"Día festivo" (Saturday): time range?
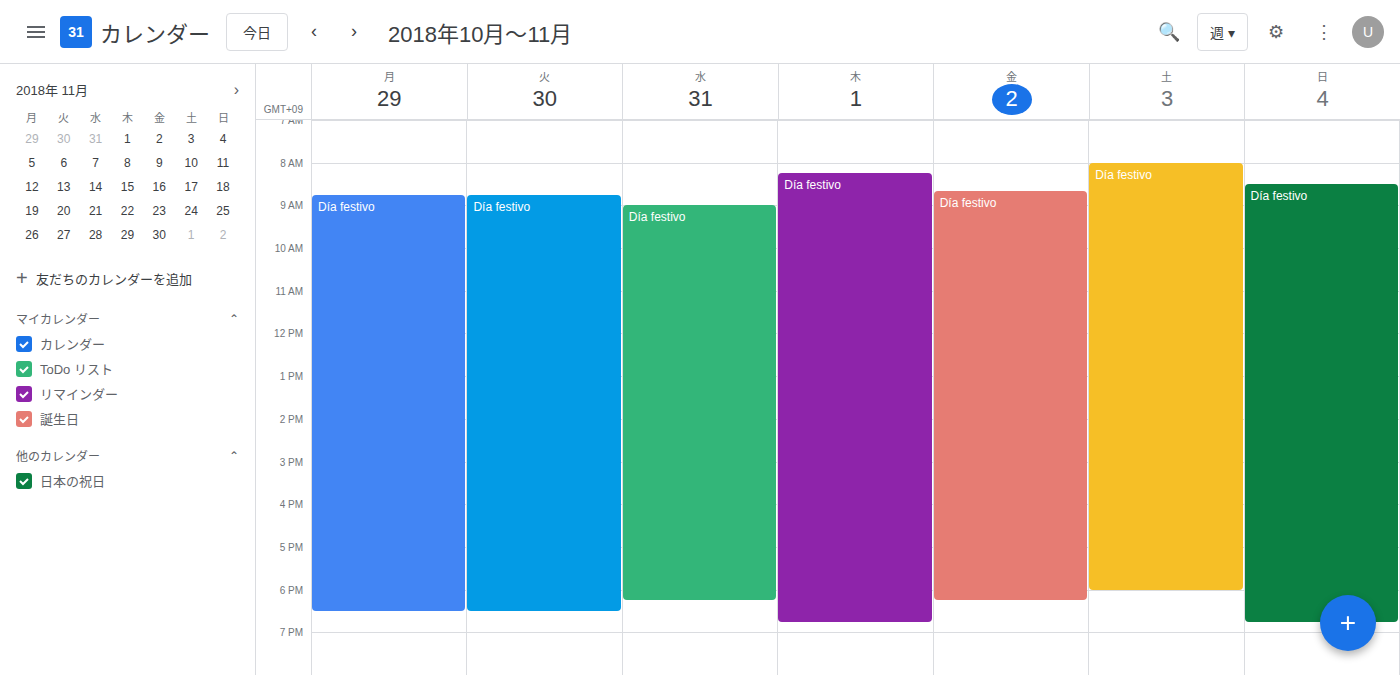
8:00 AM to 6:00 PM